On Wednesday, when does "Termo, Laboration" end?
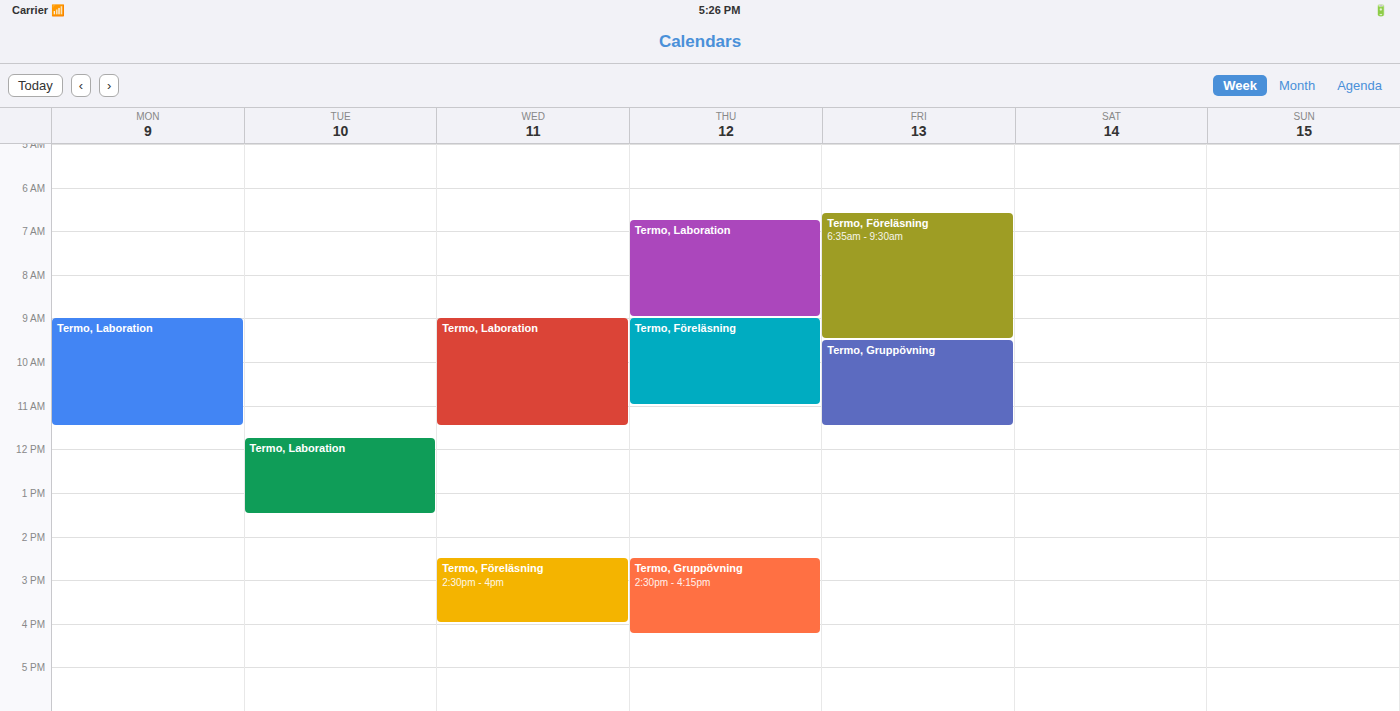
11:30 AM